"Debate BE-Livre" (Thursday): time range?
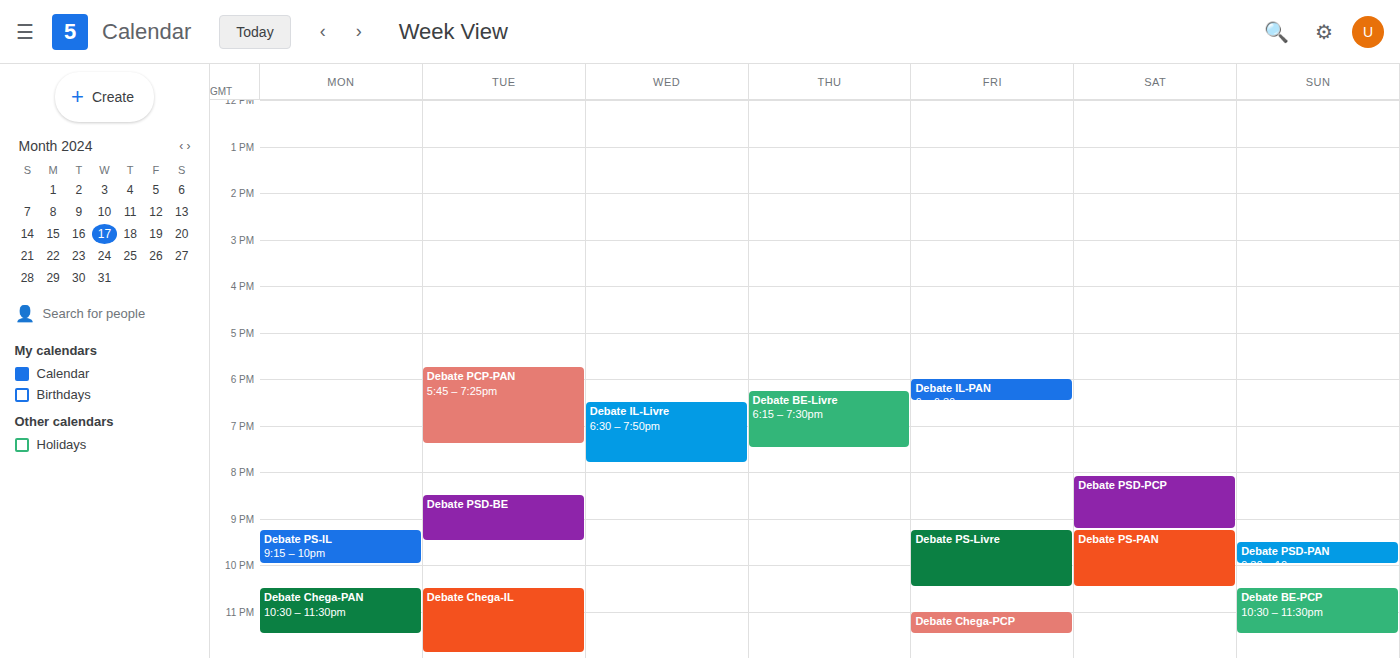
6:15 PM to 7:30 PM